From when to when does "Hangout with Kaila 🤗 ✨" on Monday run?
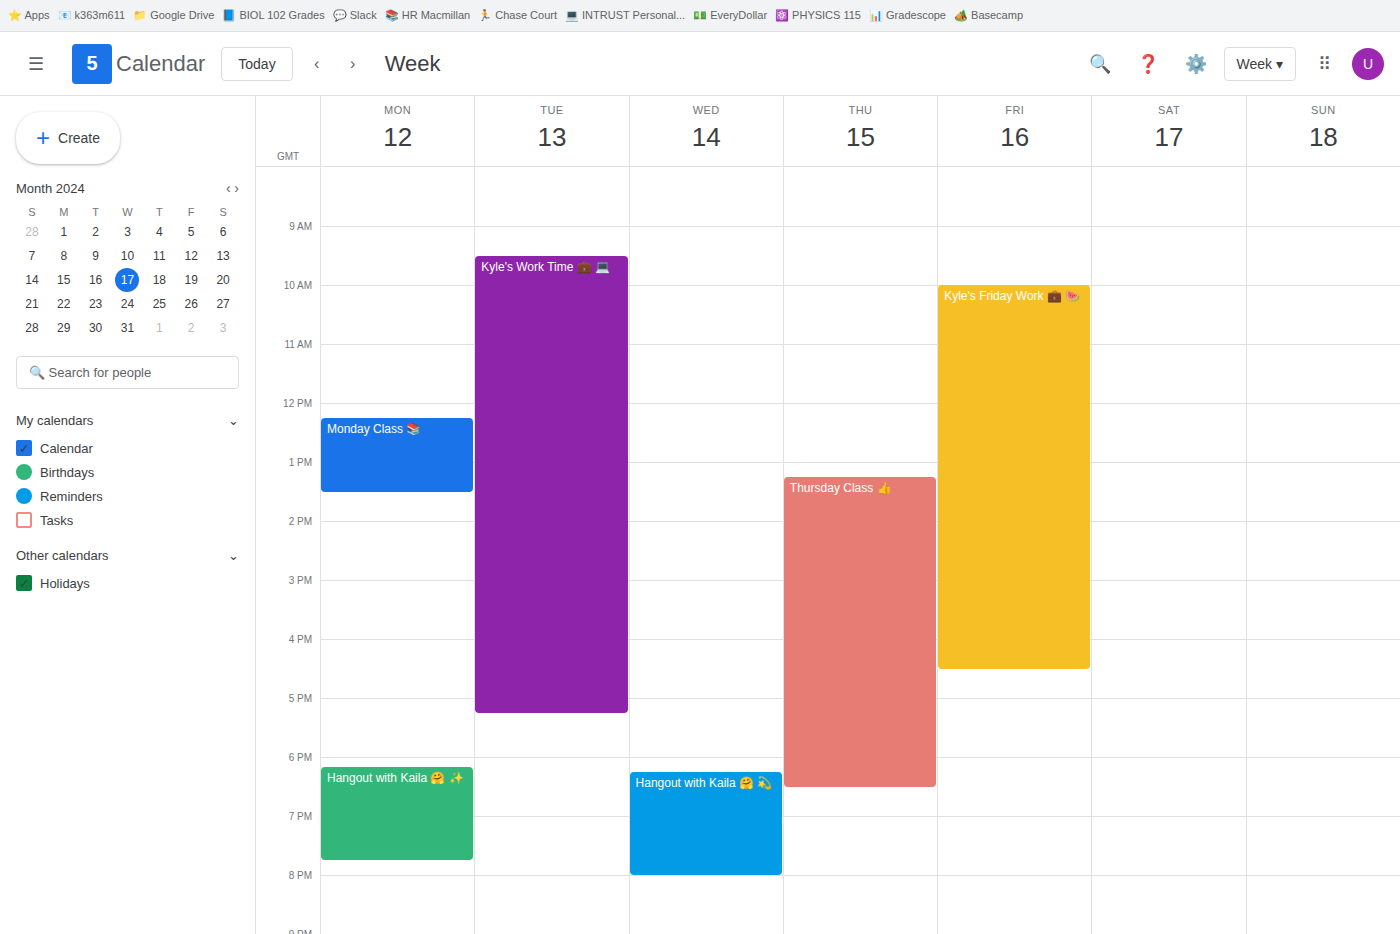
6:10 PM to 7:45 PM